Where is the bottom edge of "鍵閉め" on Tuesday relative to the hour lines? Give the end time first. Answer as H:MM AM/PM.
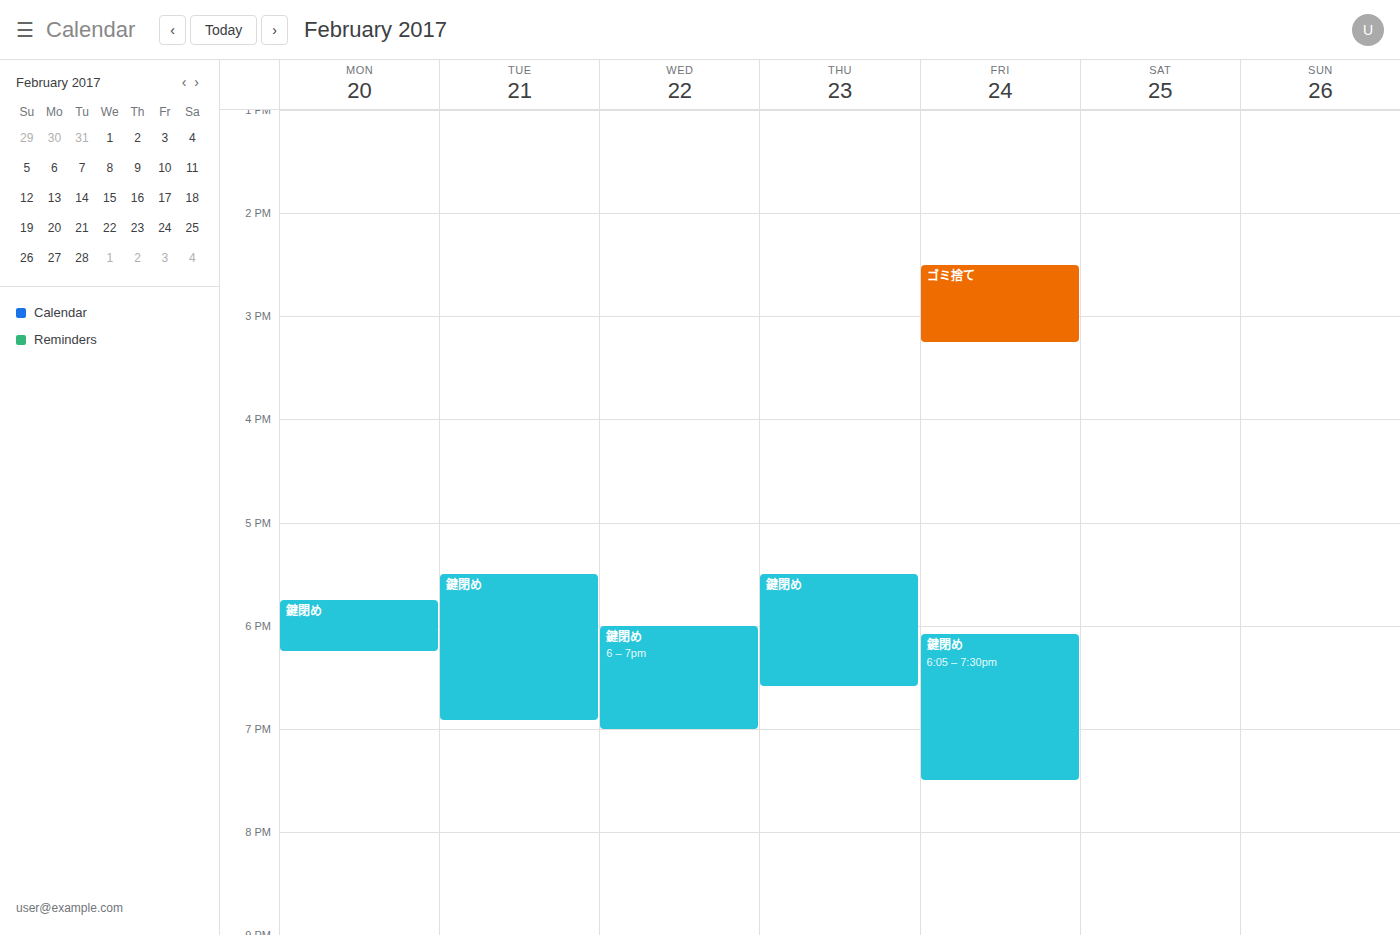
6:55 PM -- neither: 55 minutes below the 6 PM line and 5 minutes above the 7 PM line.